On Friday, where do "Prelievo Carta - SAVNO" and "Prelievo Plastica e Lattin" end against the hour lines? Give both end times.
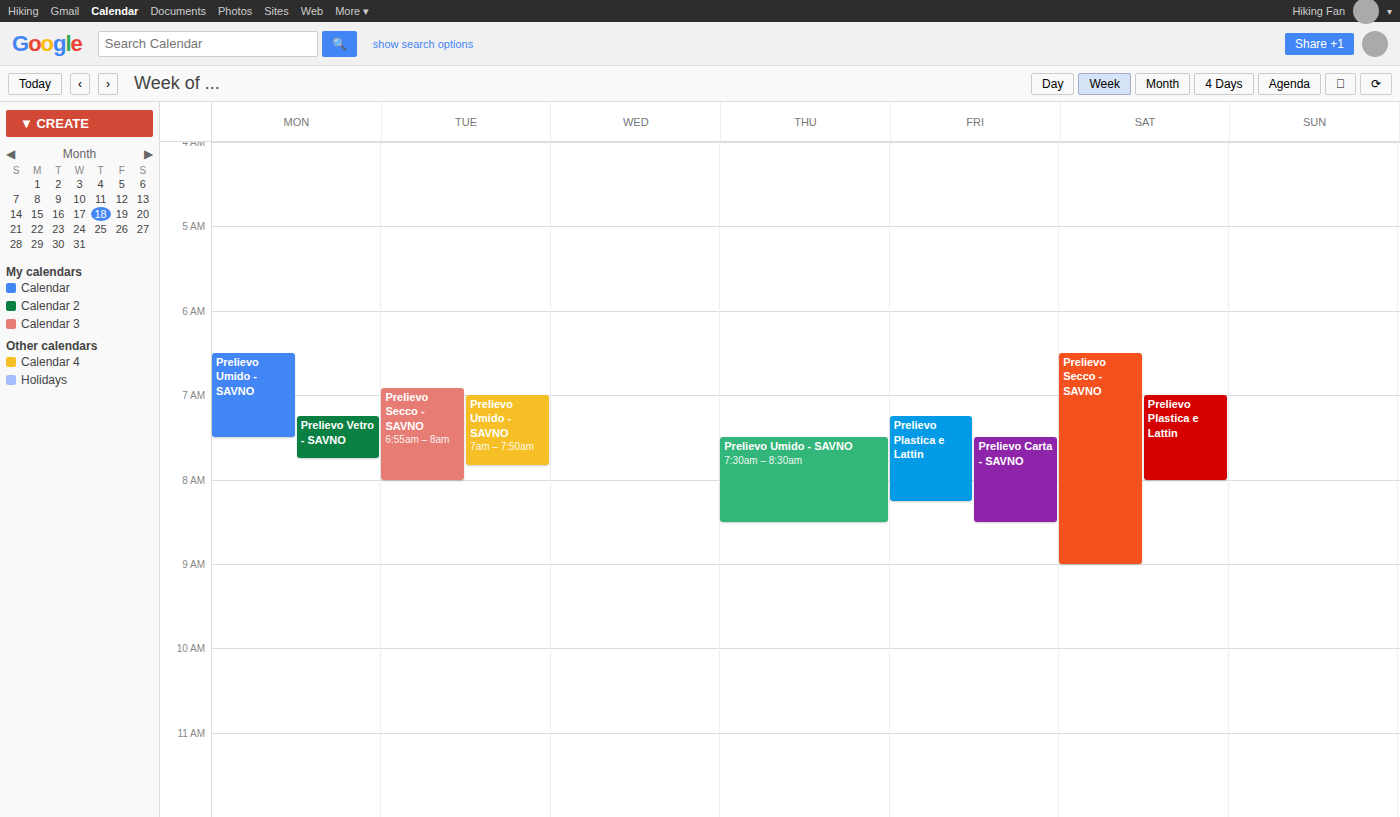
"Prelievo Carta - SAVNO": 8:30 AM, halfway between the 8 AM and 9 AM lines. "Prelievo Plastica e Lattin": 8:15 AM, neither: a quarter of the way from the 8 AM line to the 9 AM line.